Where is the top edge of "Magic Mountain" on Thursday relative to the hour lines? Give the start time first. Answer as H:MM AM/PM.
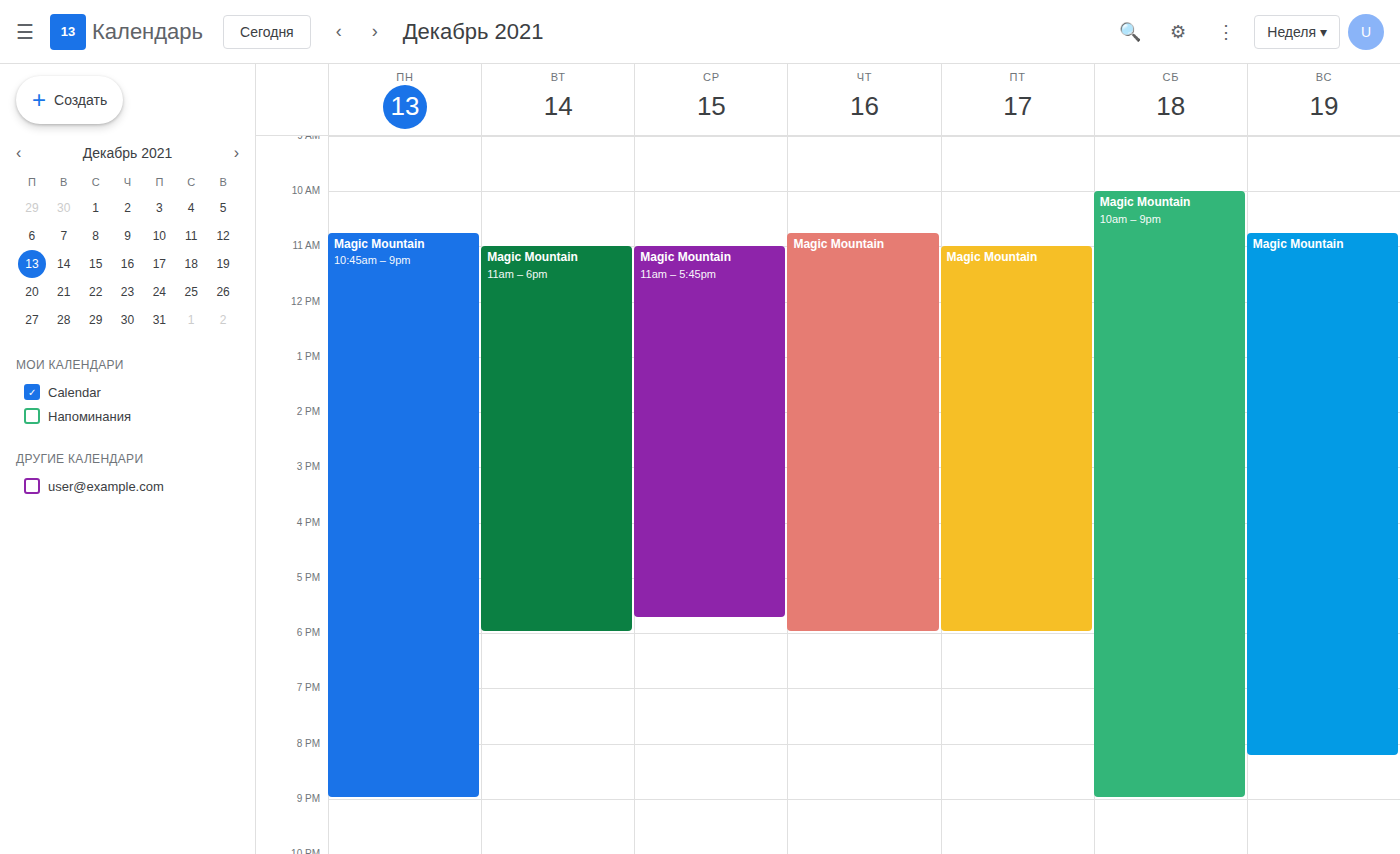
10:45 AM -- neither: three quarters of the way from the 10 AM line to the 11 AM line.